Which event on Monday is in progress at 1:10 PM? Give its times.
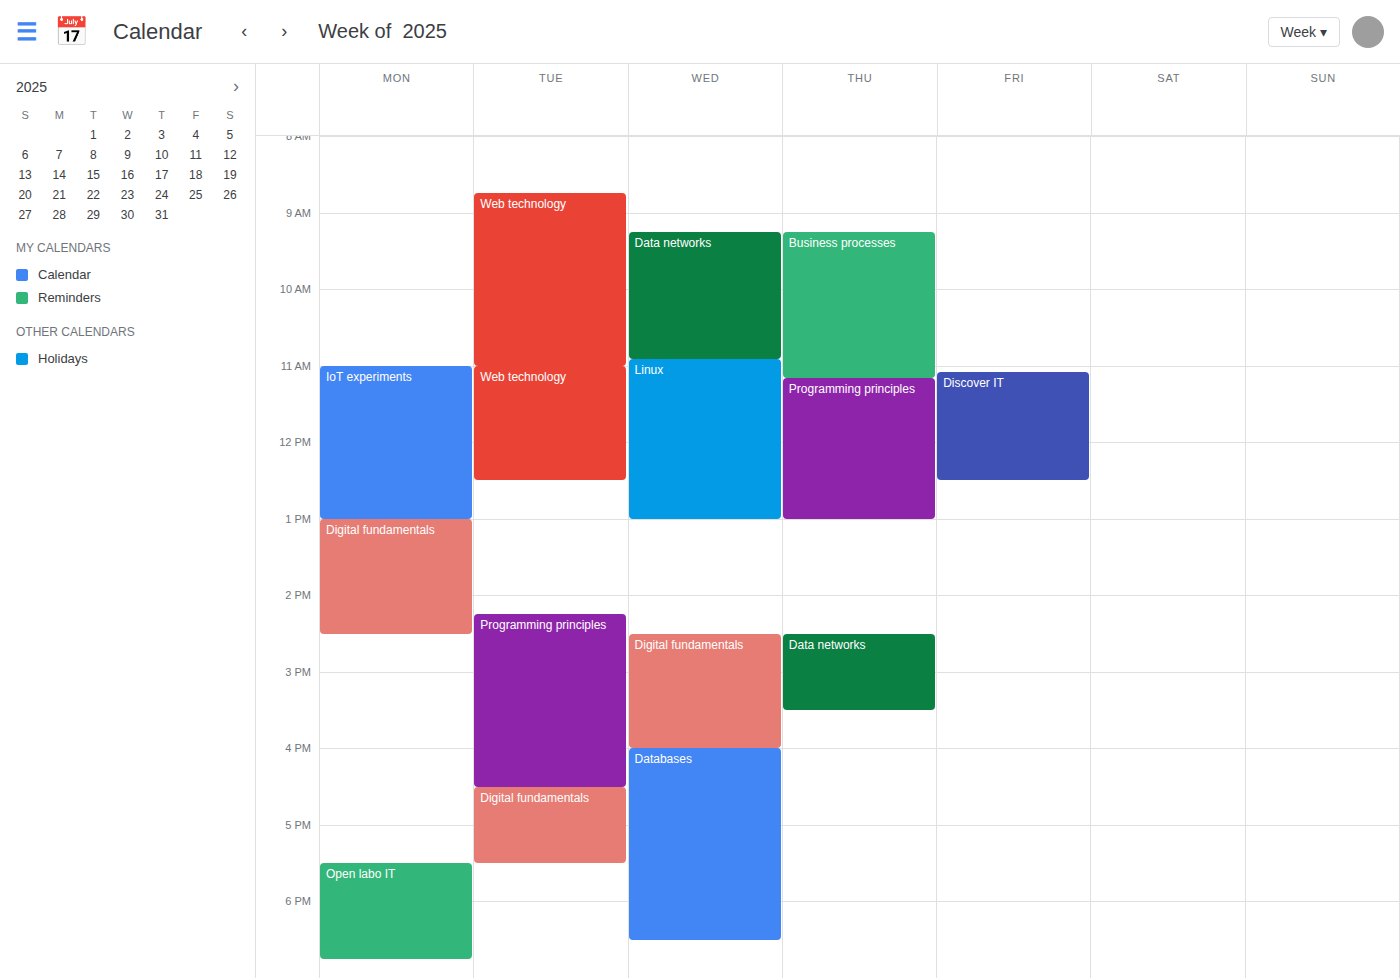
"Digital fundamentals", 1:00 PM to 2:30 PM